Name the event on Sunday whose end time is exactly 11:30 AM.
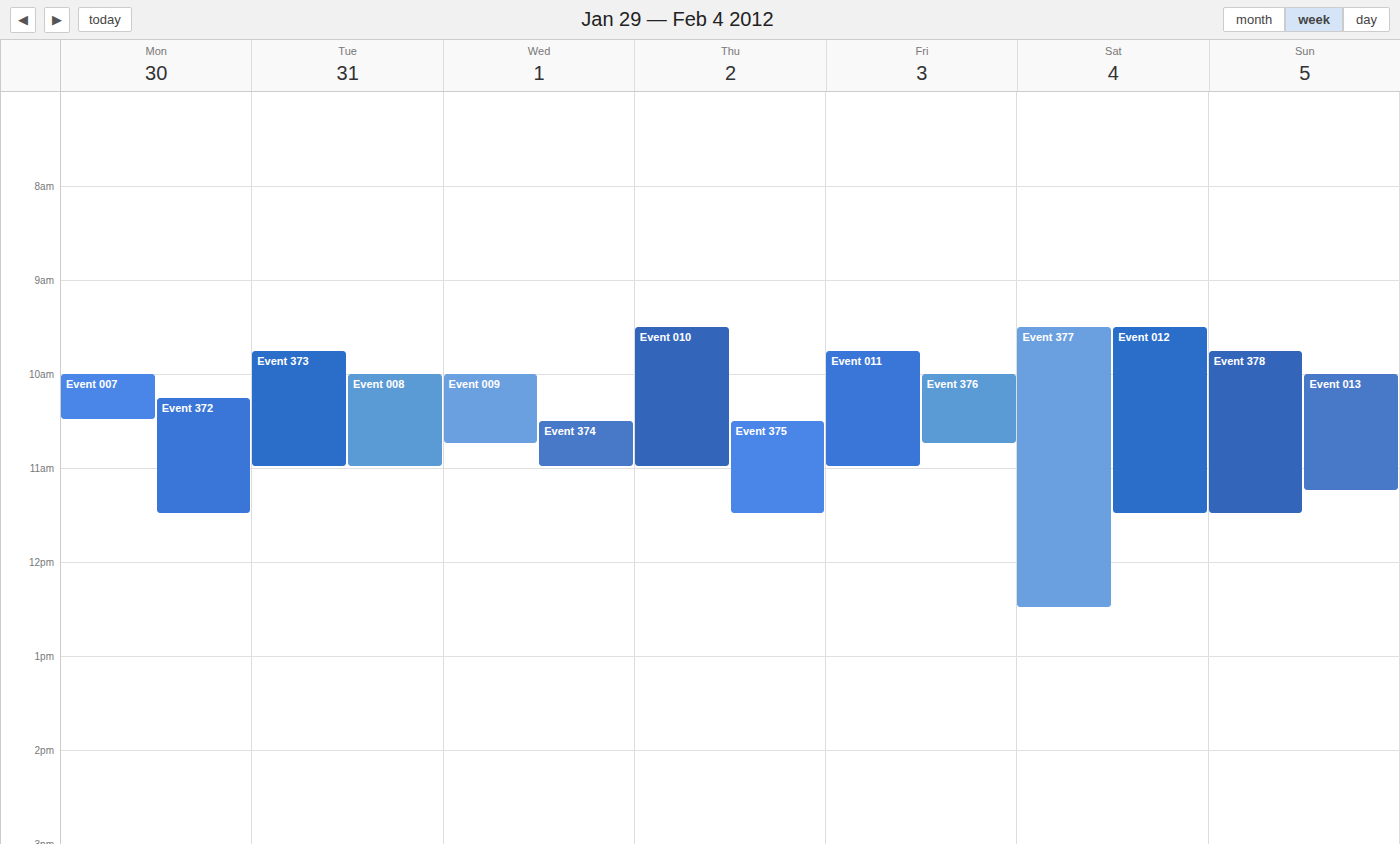
"Event 378"